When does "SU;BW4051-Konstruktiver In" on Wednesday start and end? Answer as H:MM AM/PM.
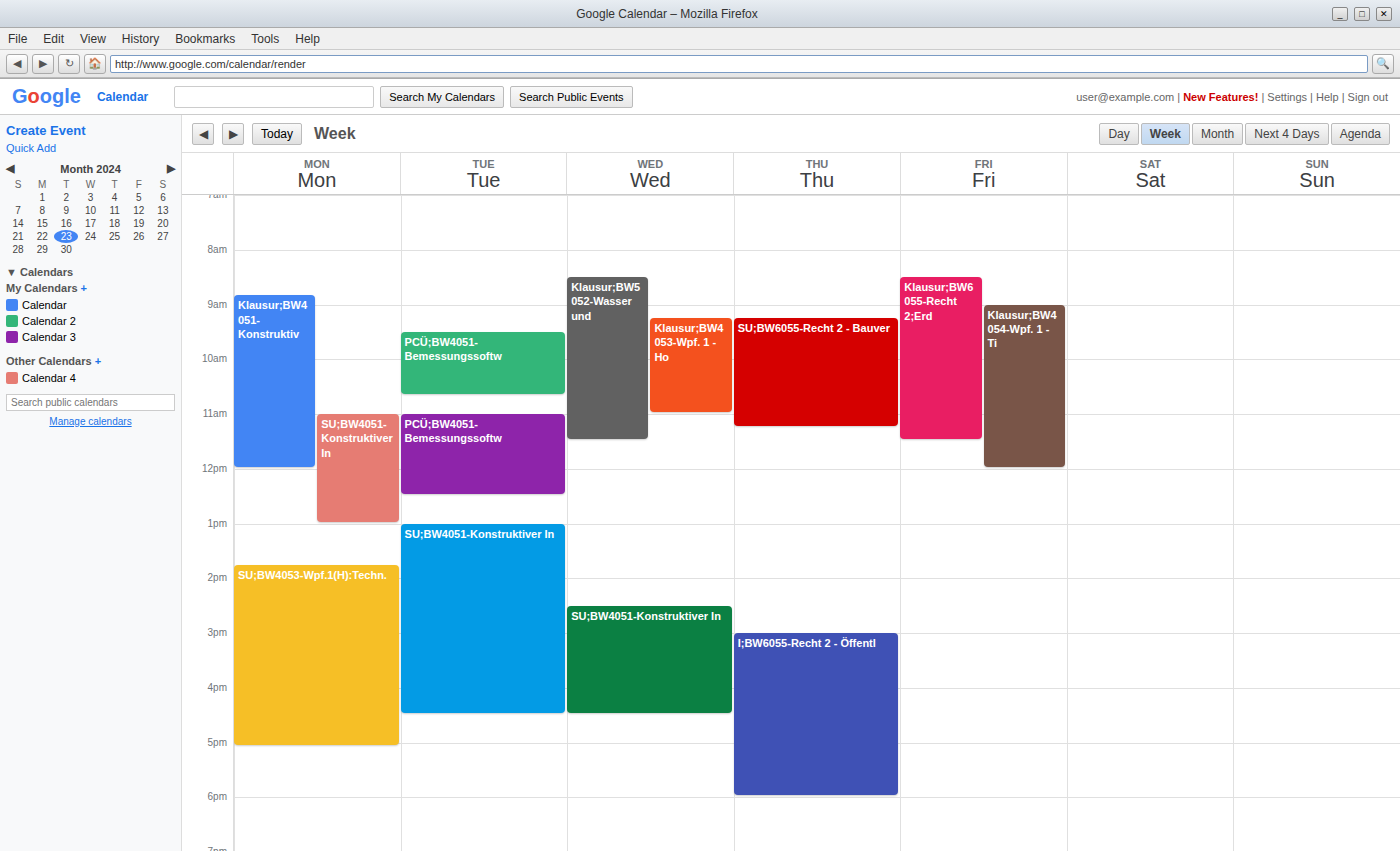
2:30 PM to 4:30 PM